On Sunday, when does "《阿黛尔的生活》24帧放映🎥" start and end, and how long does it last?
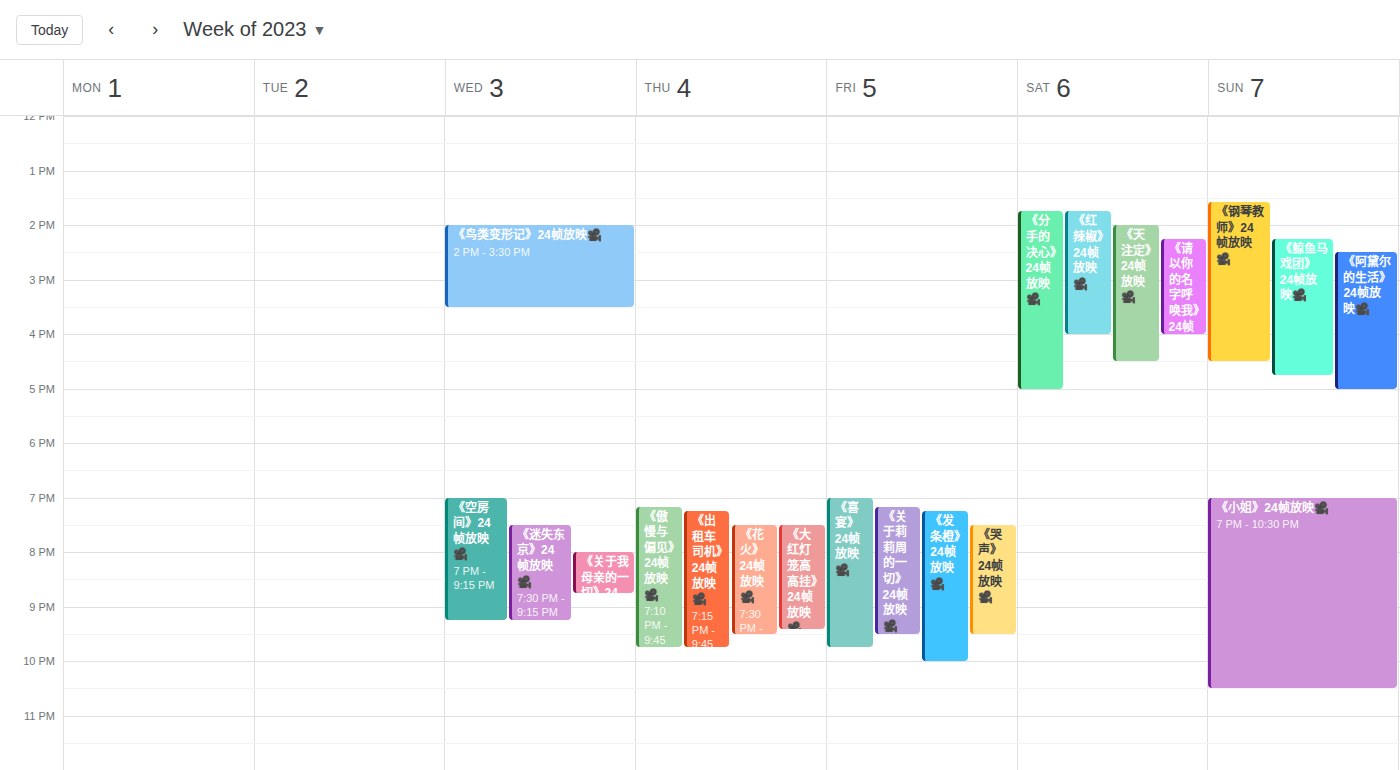
2:30 PM to 5:00 PM, 2 hours 30 minutes